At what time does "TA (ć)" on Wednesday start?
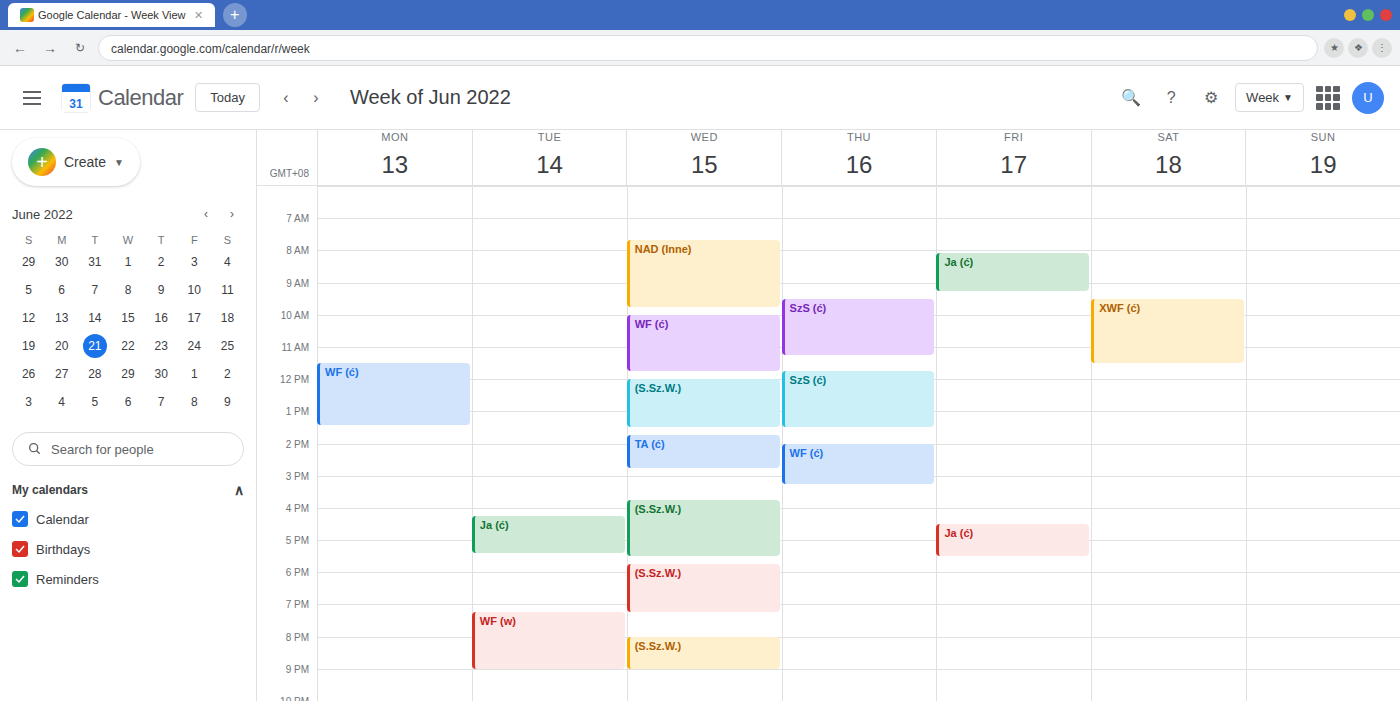
1:45 PM